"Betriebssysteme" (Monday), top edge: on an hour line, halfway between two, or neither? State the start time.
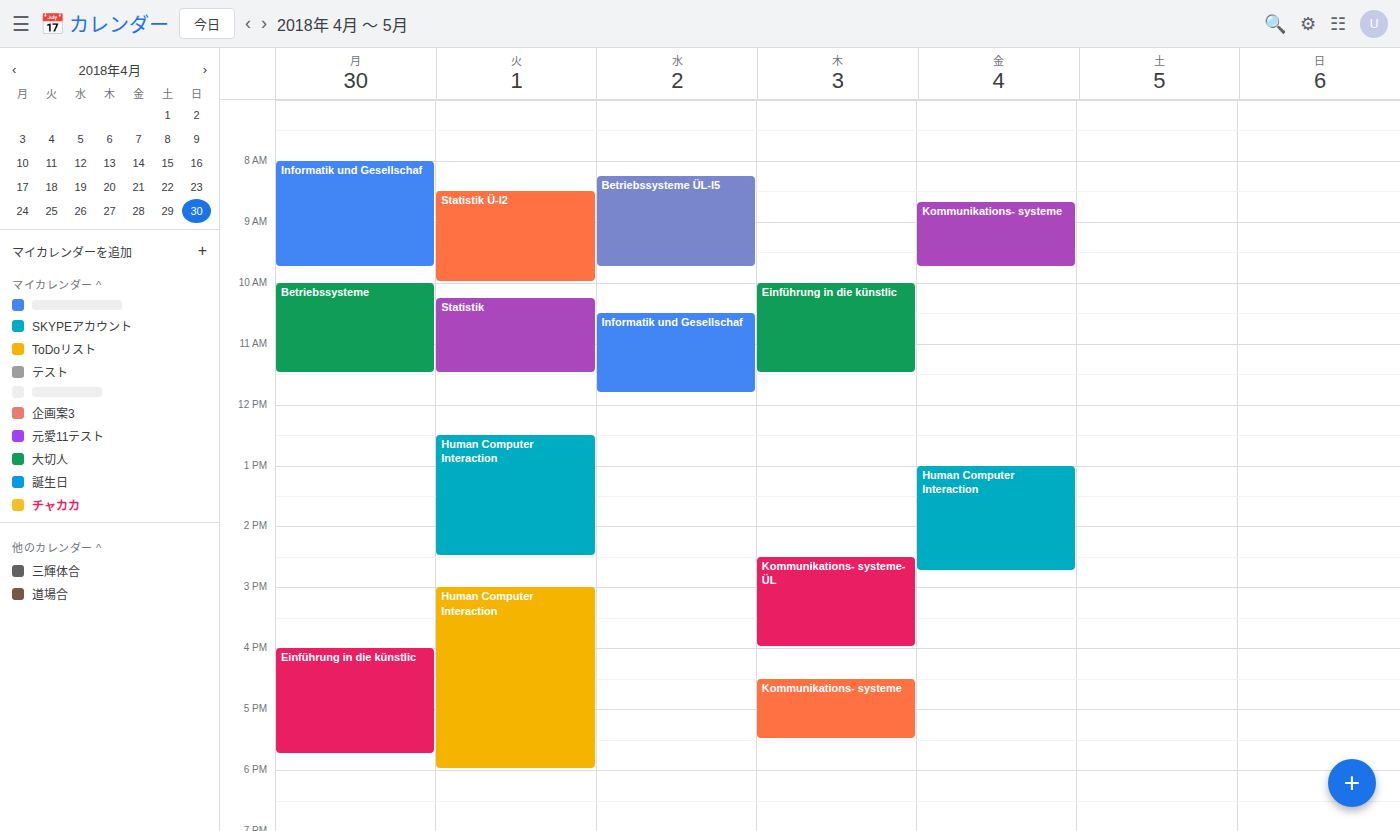
10:00 AM -- exactly on the 10 AM line.